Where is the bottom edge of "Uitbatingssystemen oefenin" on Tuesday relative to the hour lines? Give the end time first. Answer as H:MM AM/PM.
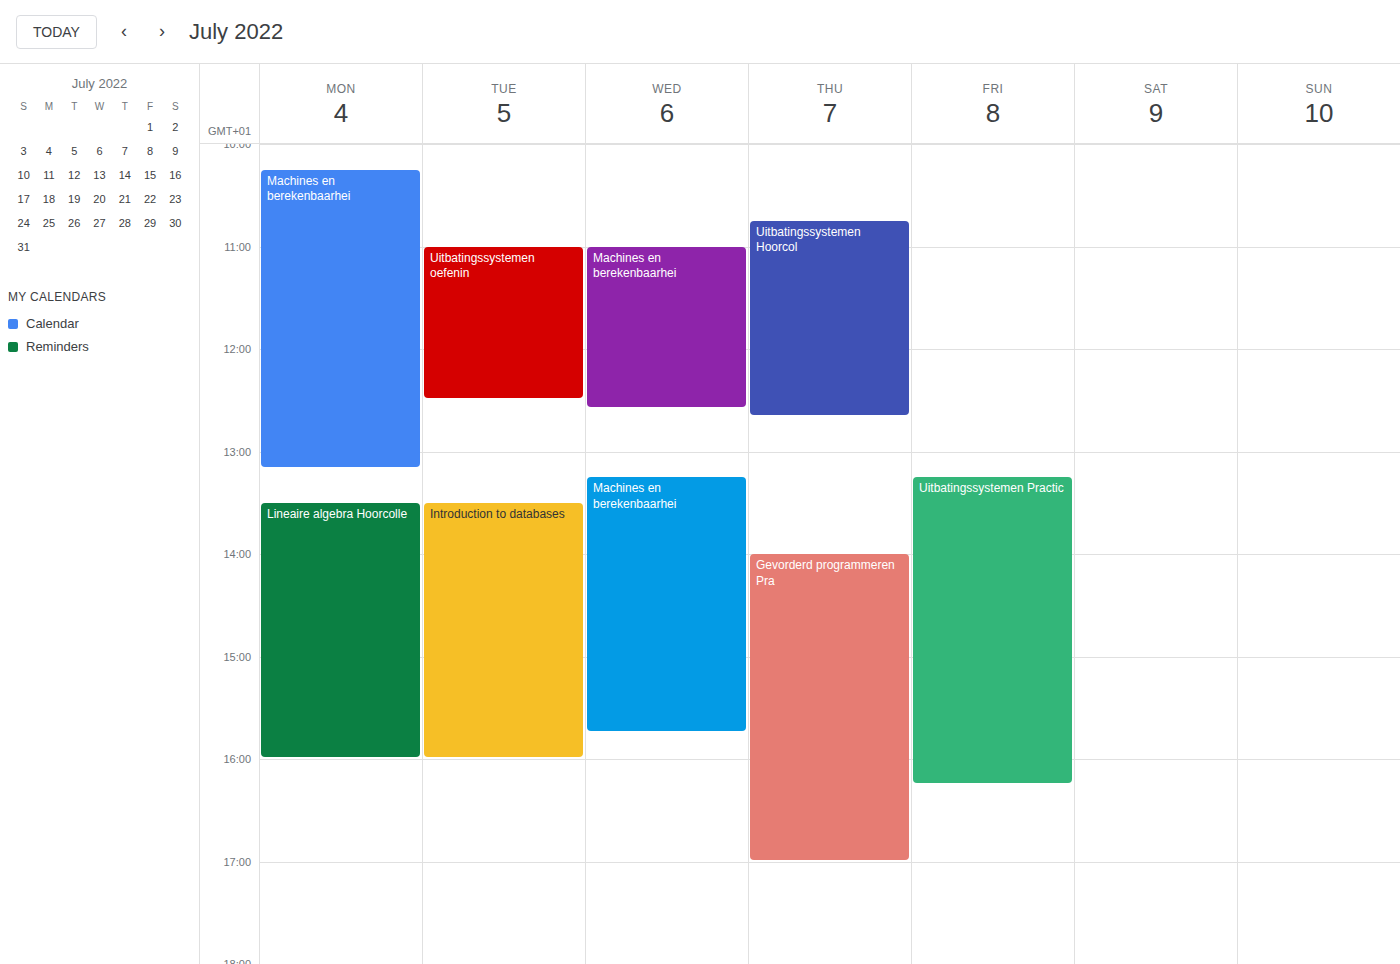
12:30 PM -- halfway between the 12 PM and 1 PM lines.